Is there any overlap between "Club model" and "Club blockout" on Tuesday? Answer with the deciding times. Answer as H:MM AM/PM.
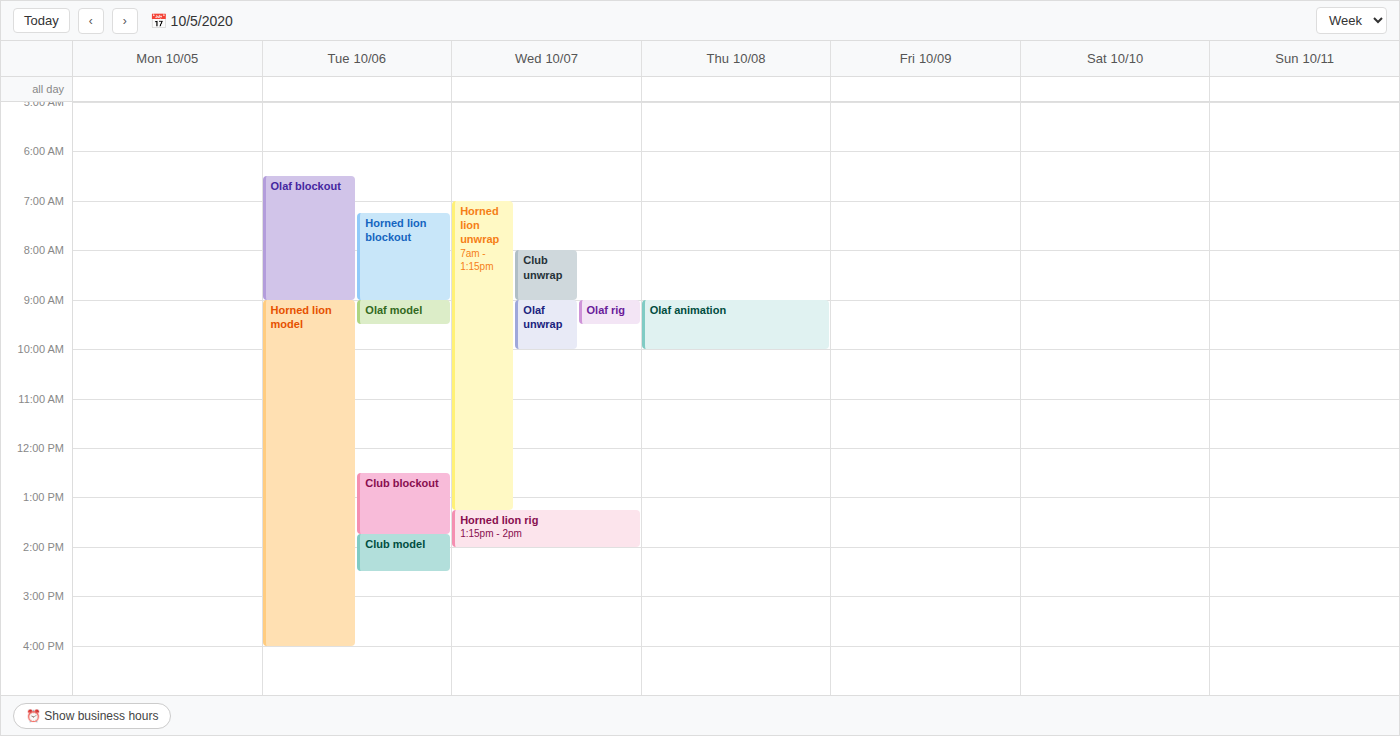
"Club blockout" ends at 1:45 PM, exactly when "Club model" starts -- they touch but do not overlap.